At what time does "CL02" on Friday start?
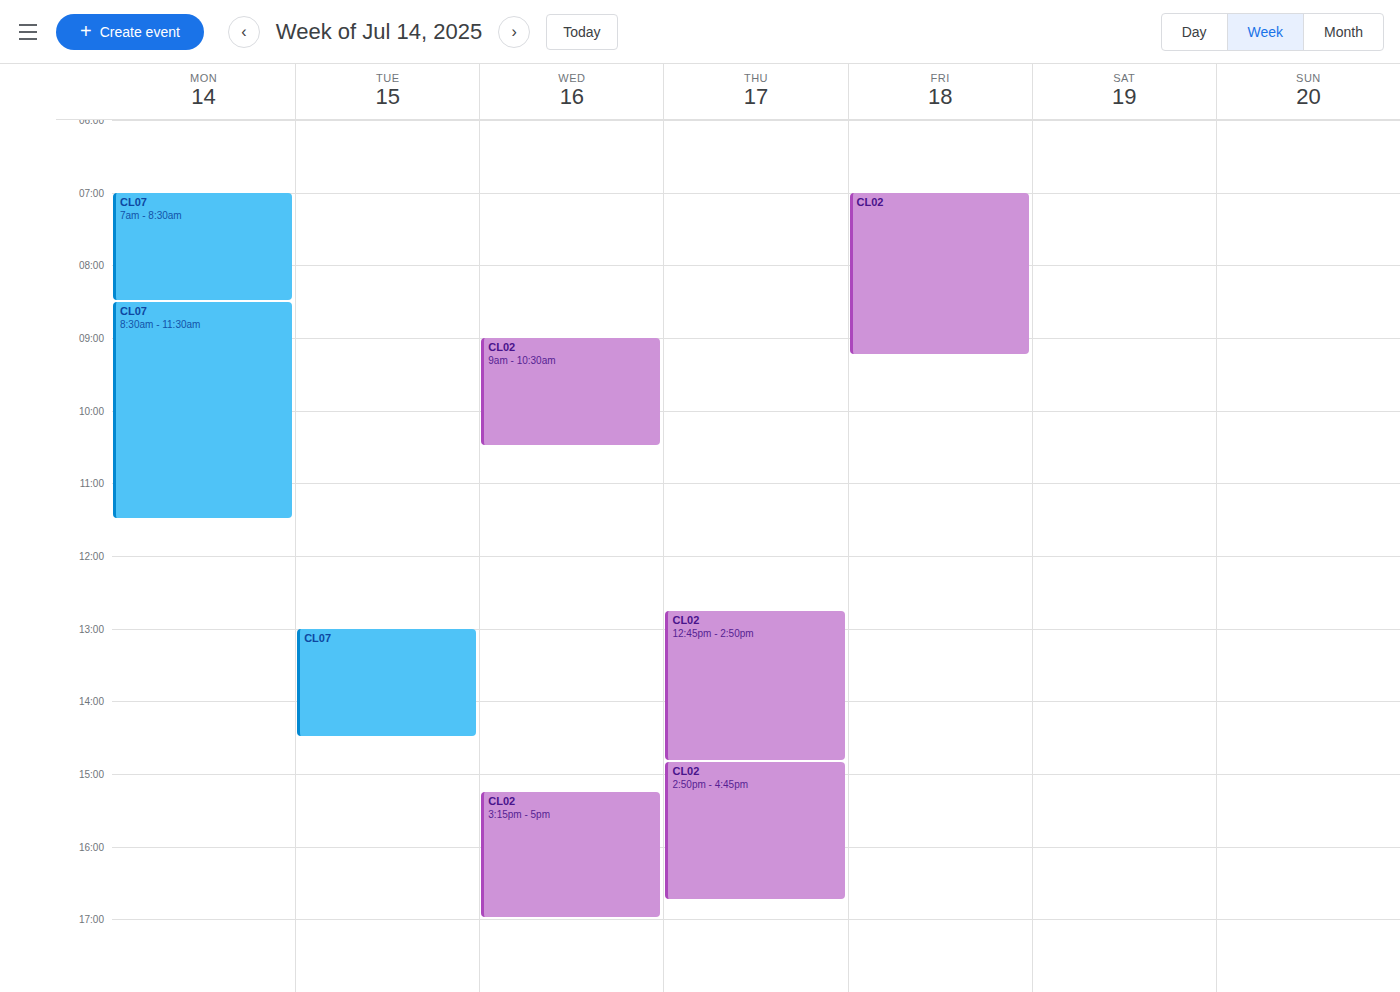
7:00 AM